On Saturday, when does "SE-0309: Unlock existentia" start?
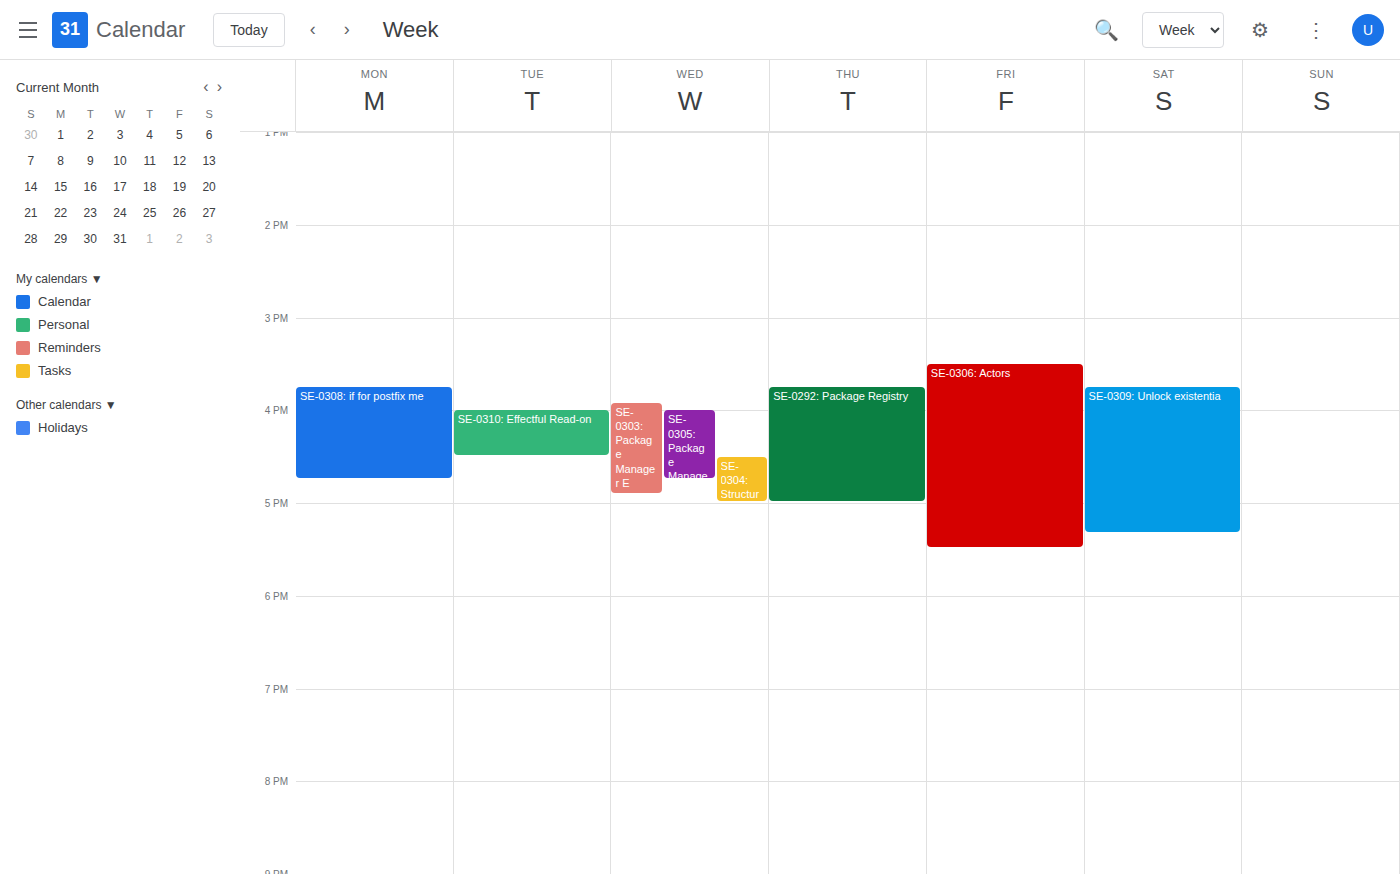
3:45 PM